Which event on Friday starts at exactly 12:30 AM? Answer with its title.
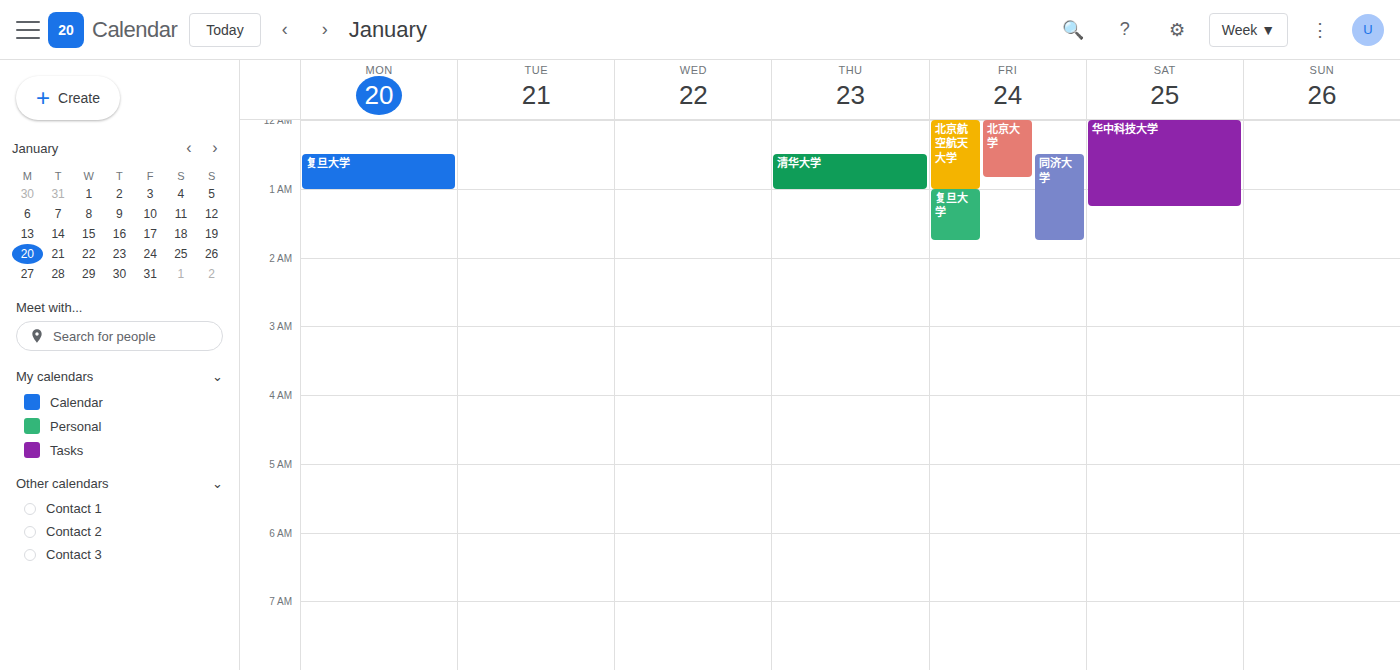
"同济大学"